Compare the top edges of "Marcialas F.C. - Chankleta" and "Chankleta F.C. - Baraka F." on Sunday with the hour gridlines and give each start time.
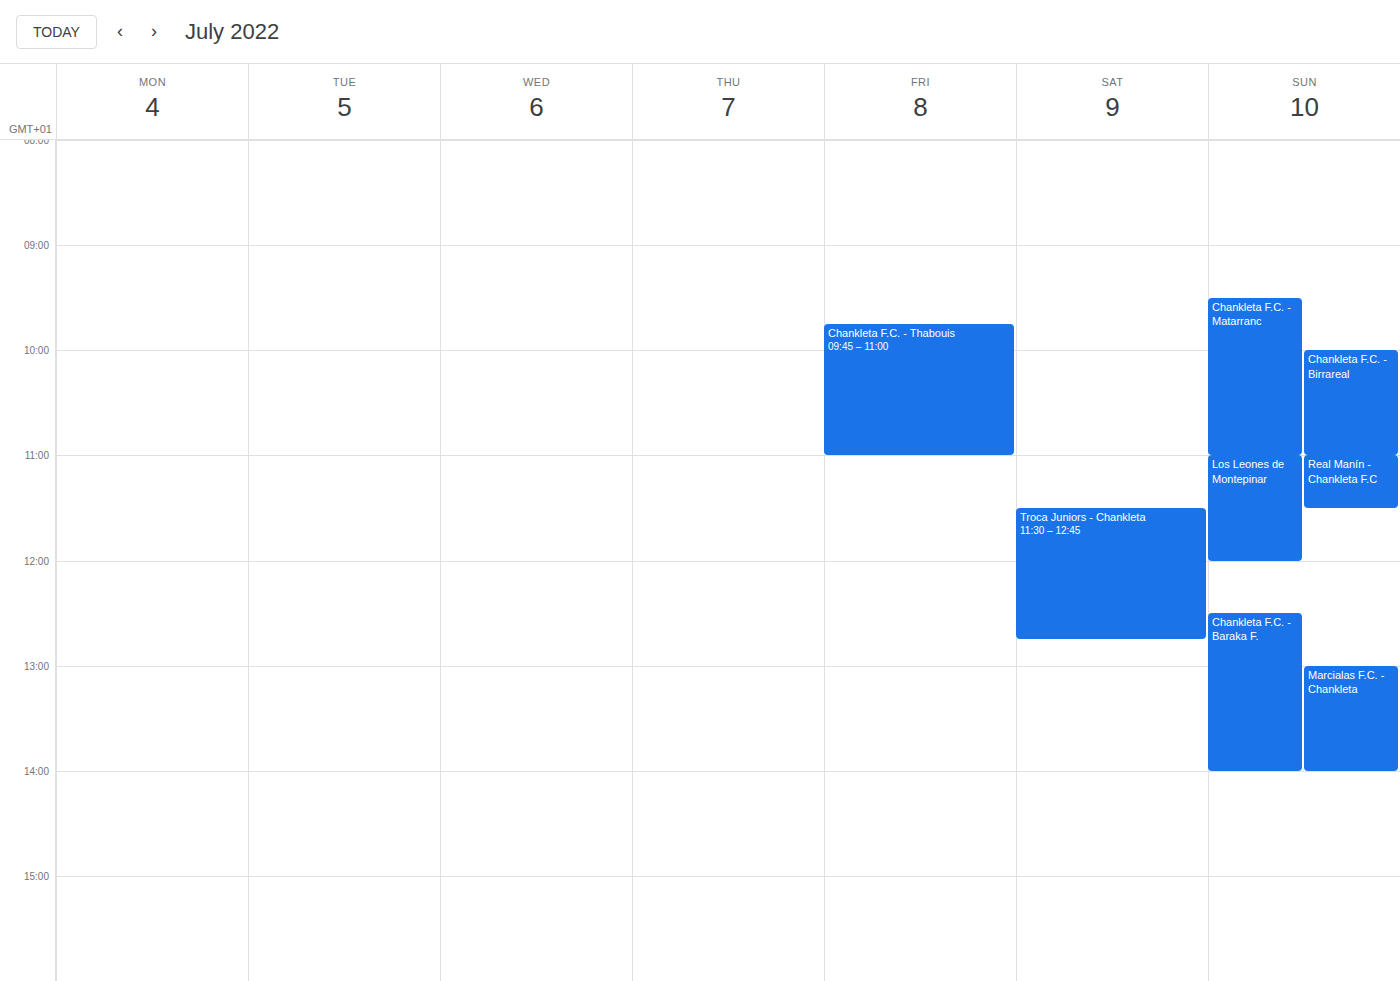
"Marcialas F.C. - Chankleta": 1:00 PM, exactly on the 1 PM line. "Chankleta F.C. - Baraka F.": 12:30 PM, halfway between the 12 PM and 1 PM lines.